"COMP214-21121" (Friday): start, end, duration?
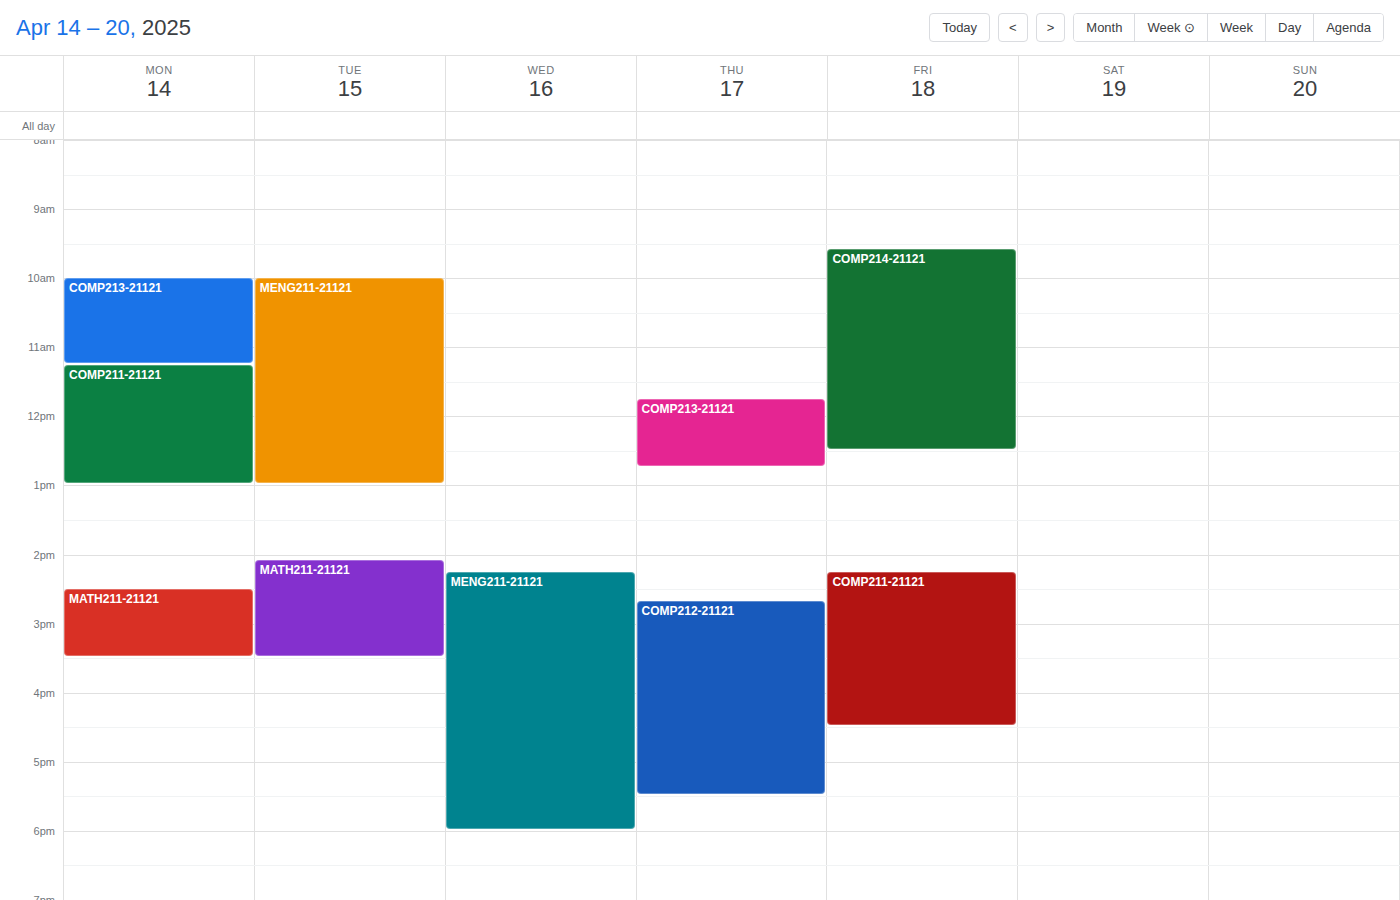
09:35 to 12:30, 2 hours 55 minutes